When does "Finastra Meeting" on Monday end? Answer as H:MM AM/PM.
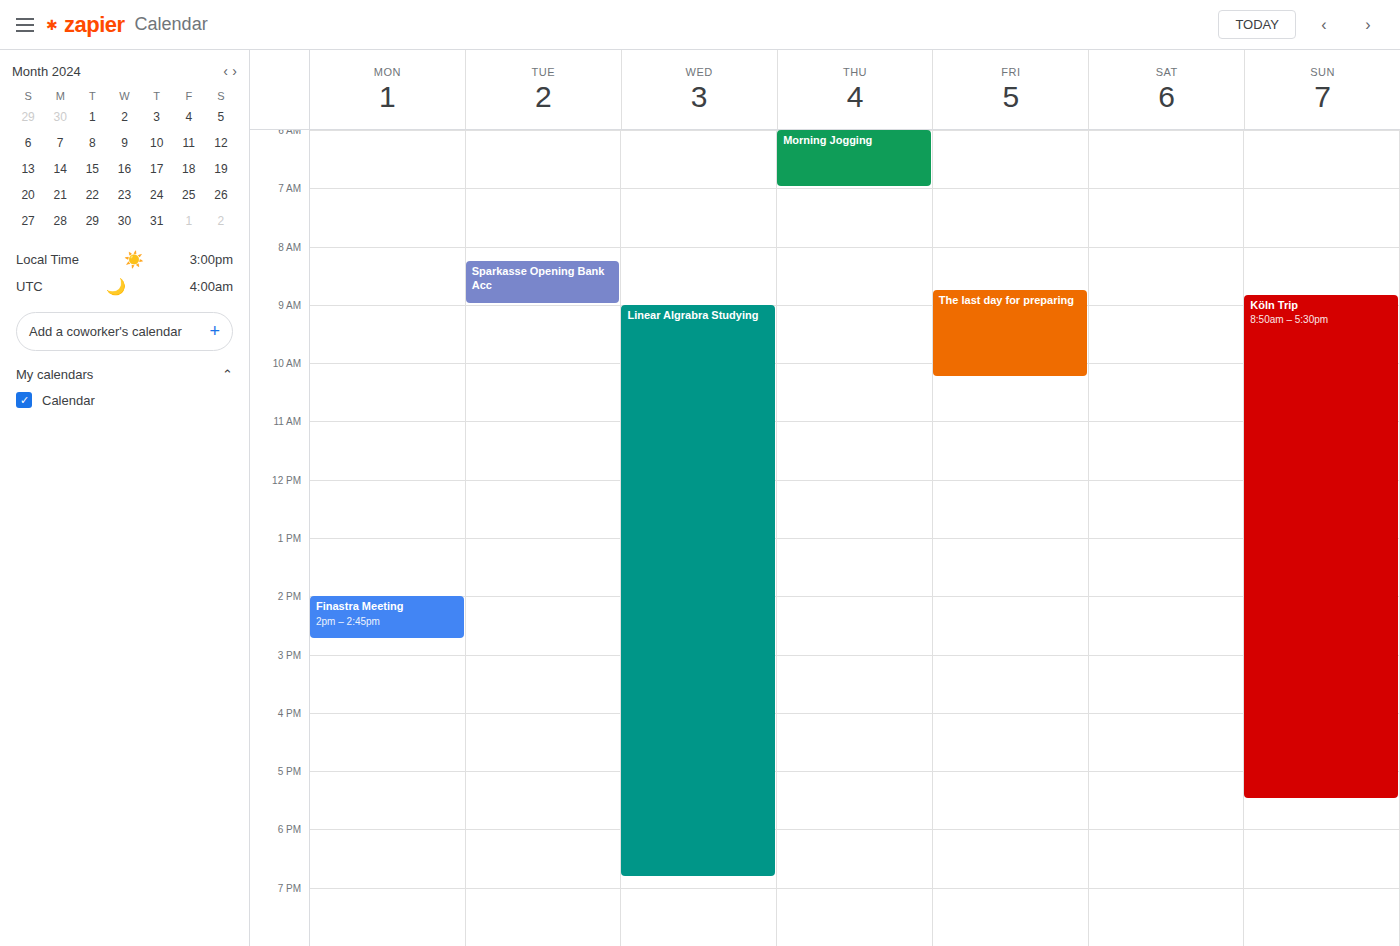
2:45 PM